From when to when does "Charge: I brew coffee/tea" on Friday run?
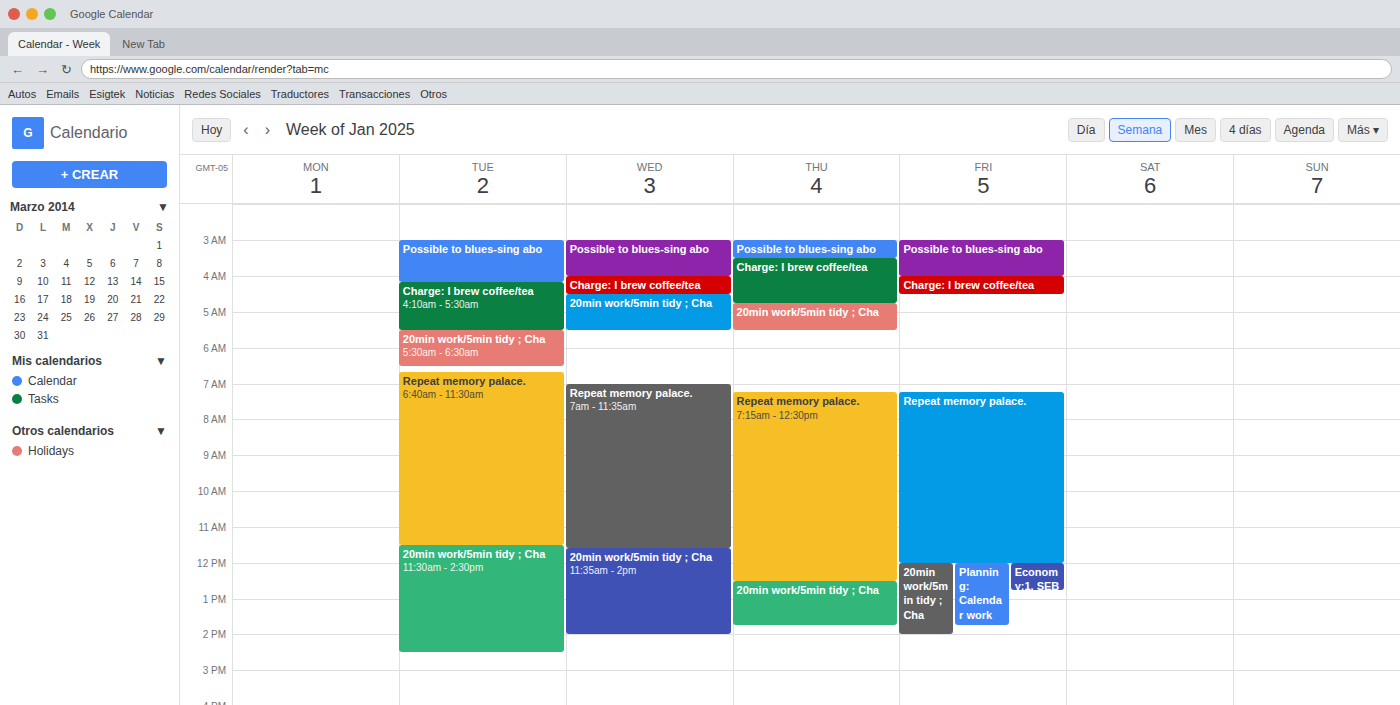
4:00 AM to 4:30 AM